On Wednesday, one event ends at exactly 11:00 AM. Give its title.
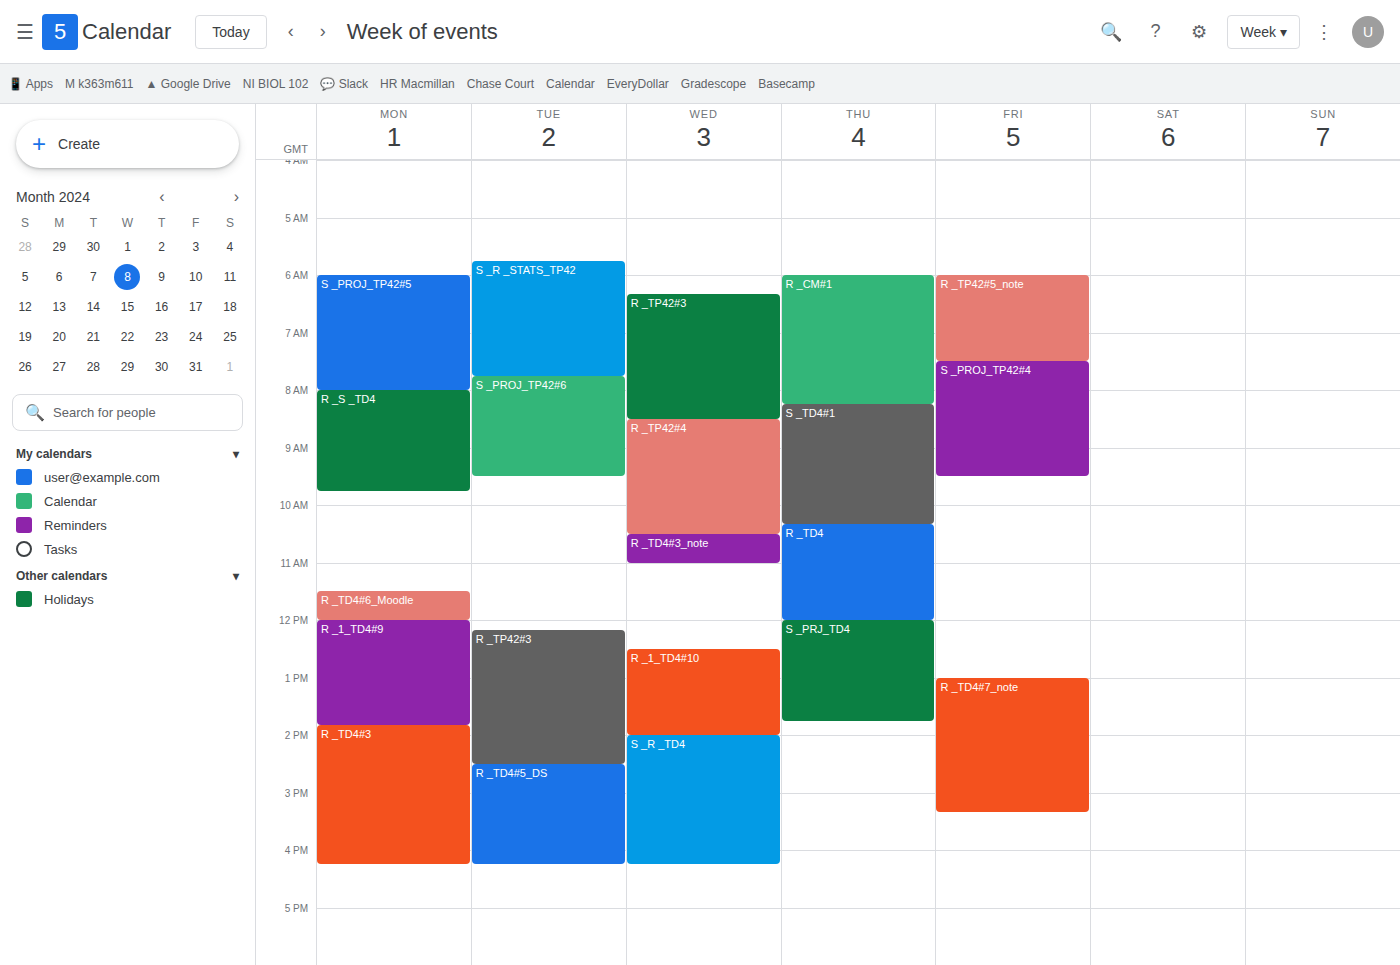
"R _TD4#3_note"